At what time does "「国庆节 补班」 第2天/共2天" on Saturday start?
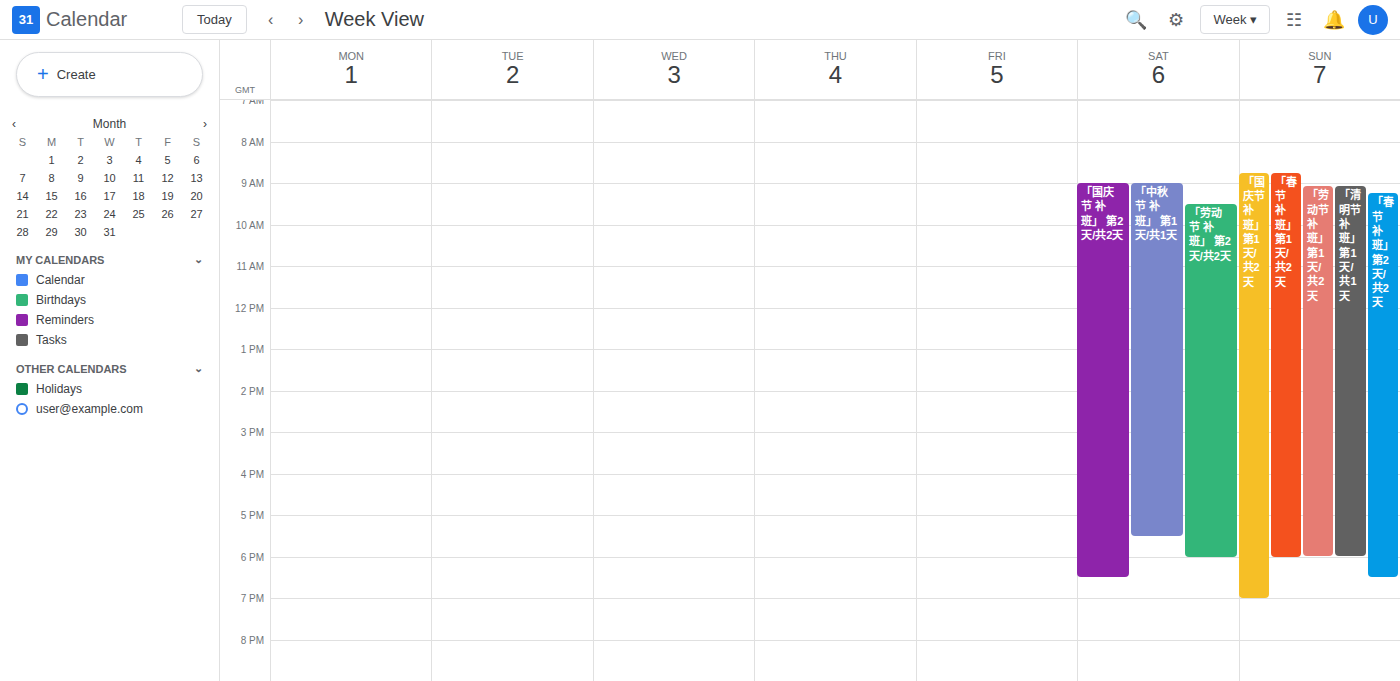
9:00 AM